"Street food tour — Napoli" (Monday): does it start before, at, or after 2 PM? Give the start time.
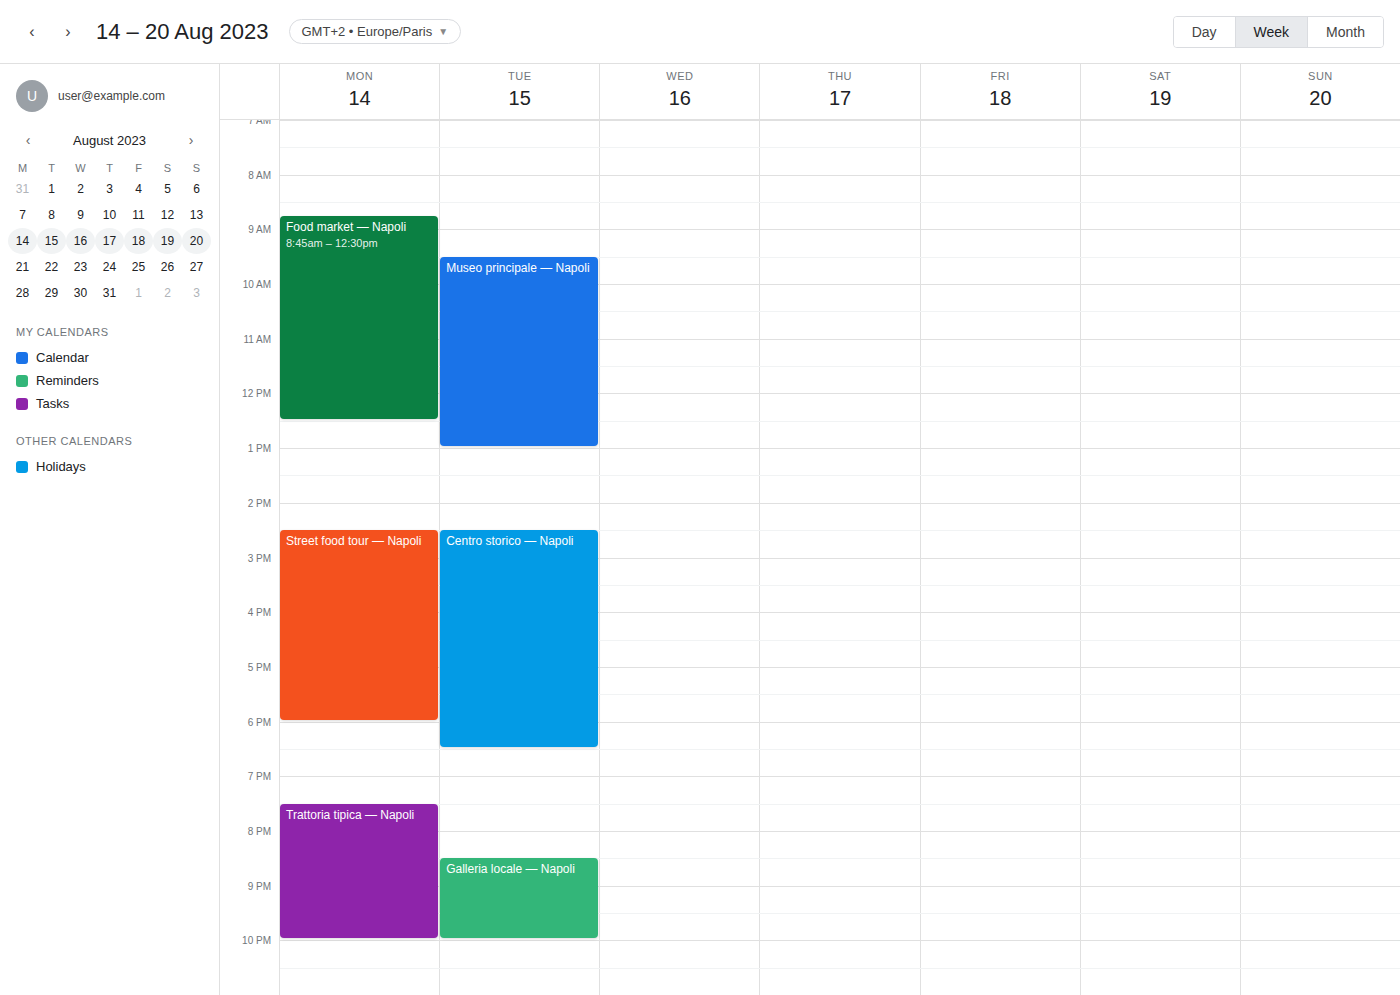
2:30 PM -- after 2 PM, 30 minutes below the 2 PM line.